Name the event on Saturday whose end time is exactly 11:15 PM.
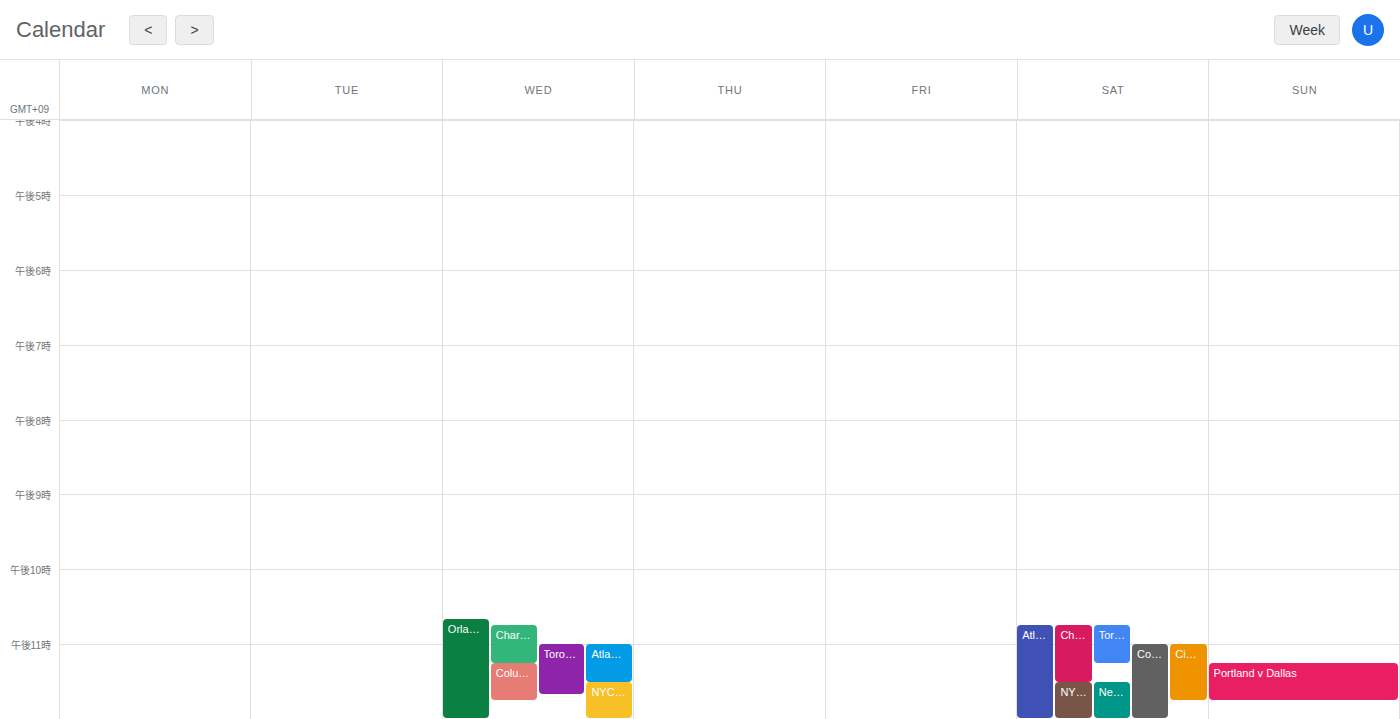
"Toronto v Miami"